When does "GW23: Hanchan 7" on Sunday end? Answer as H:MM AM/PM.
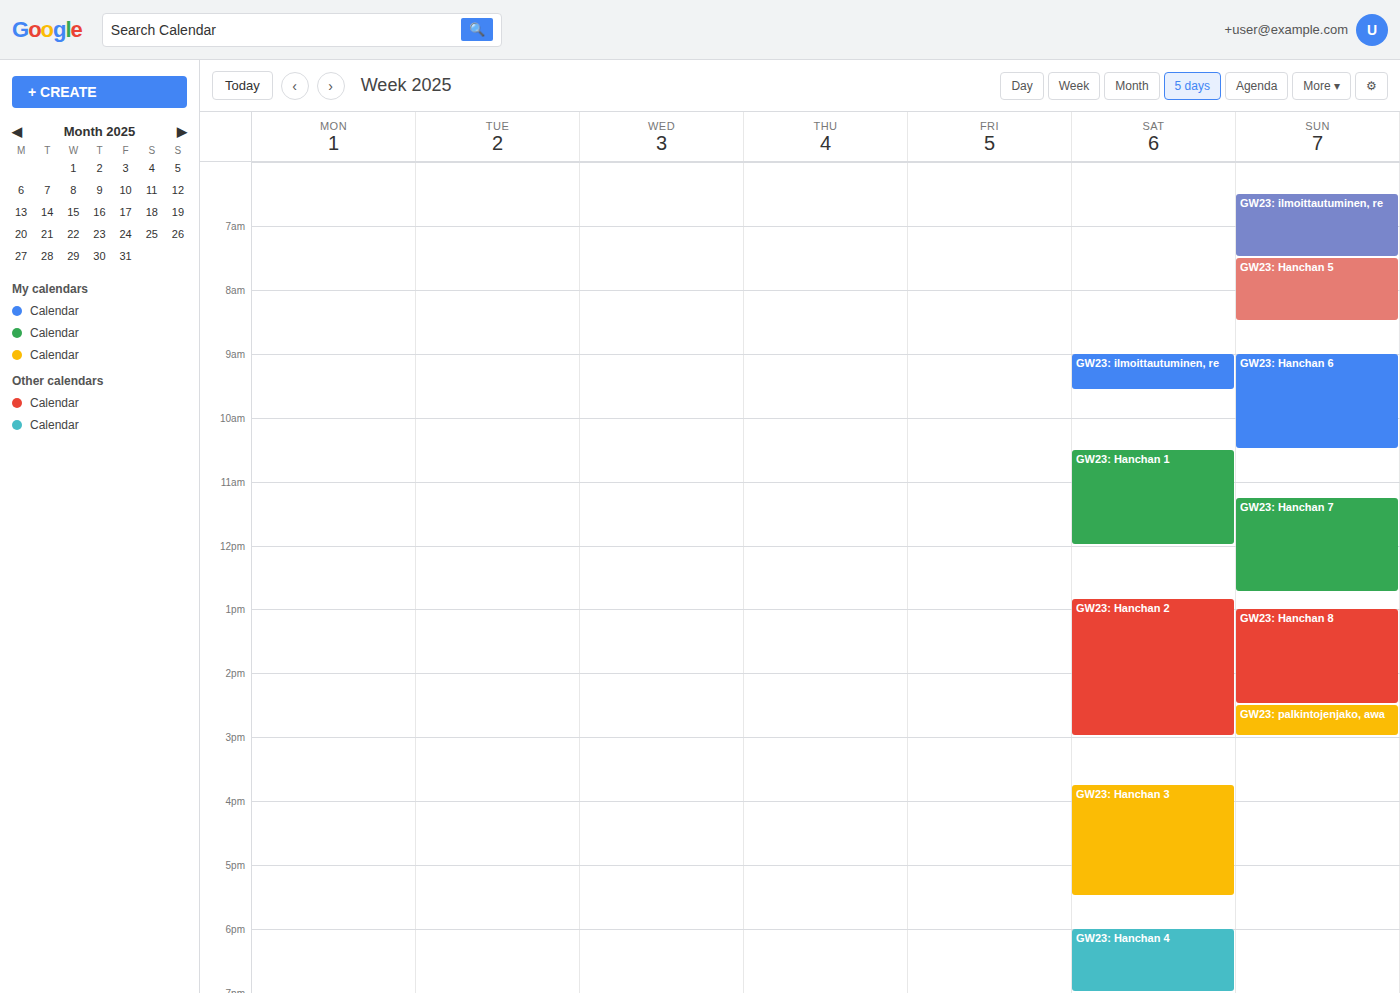
12:45 PM